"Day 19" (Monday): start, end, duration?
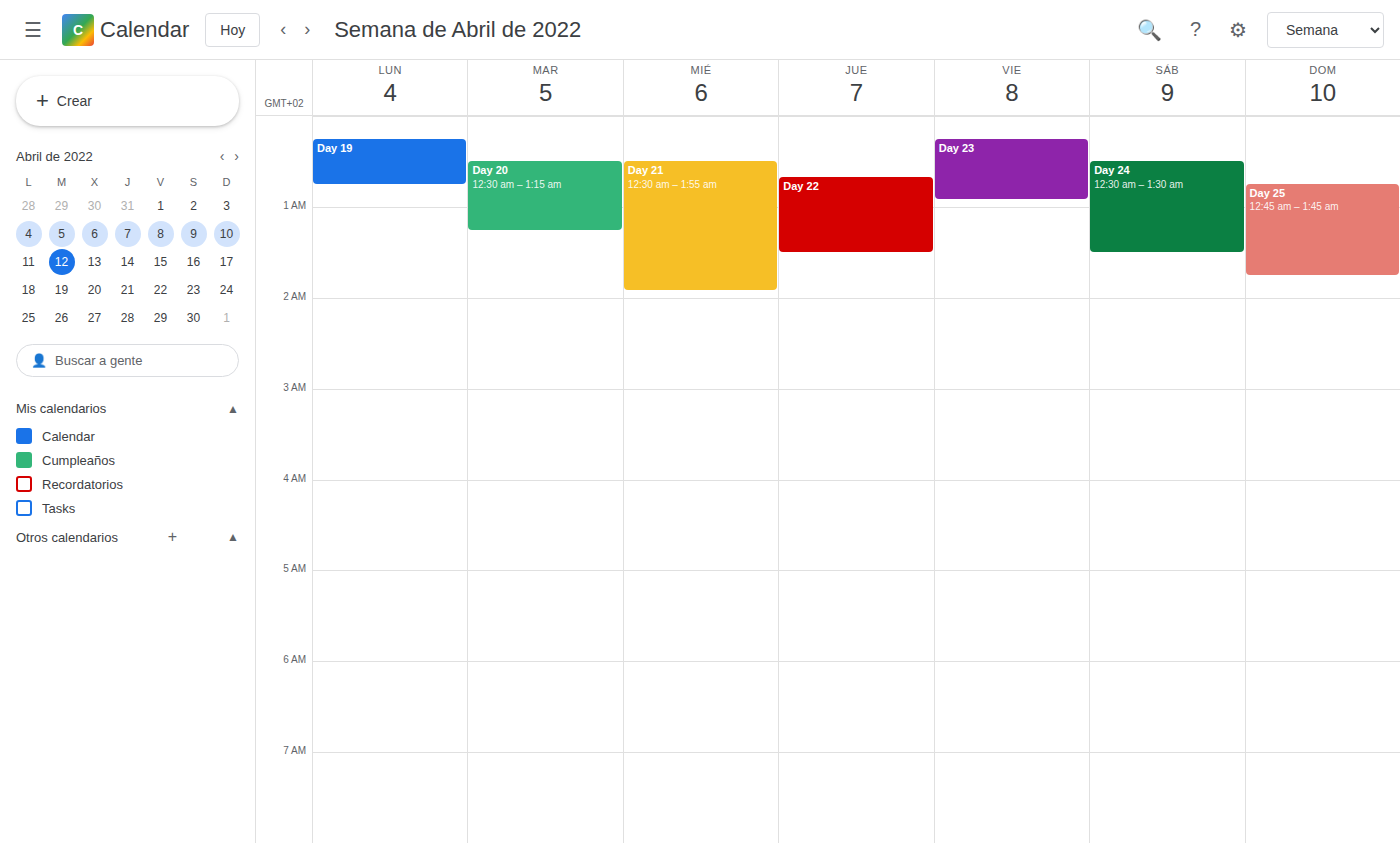
00:15 to 00:45, 30 minutes